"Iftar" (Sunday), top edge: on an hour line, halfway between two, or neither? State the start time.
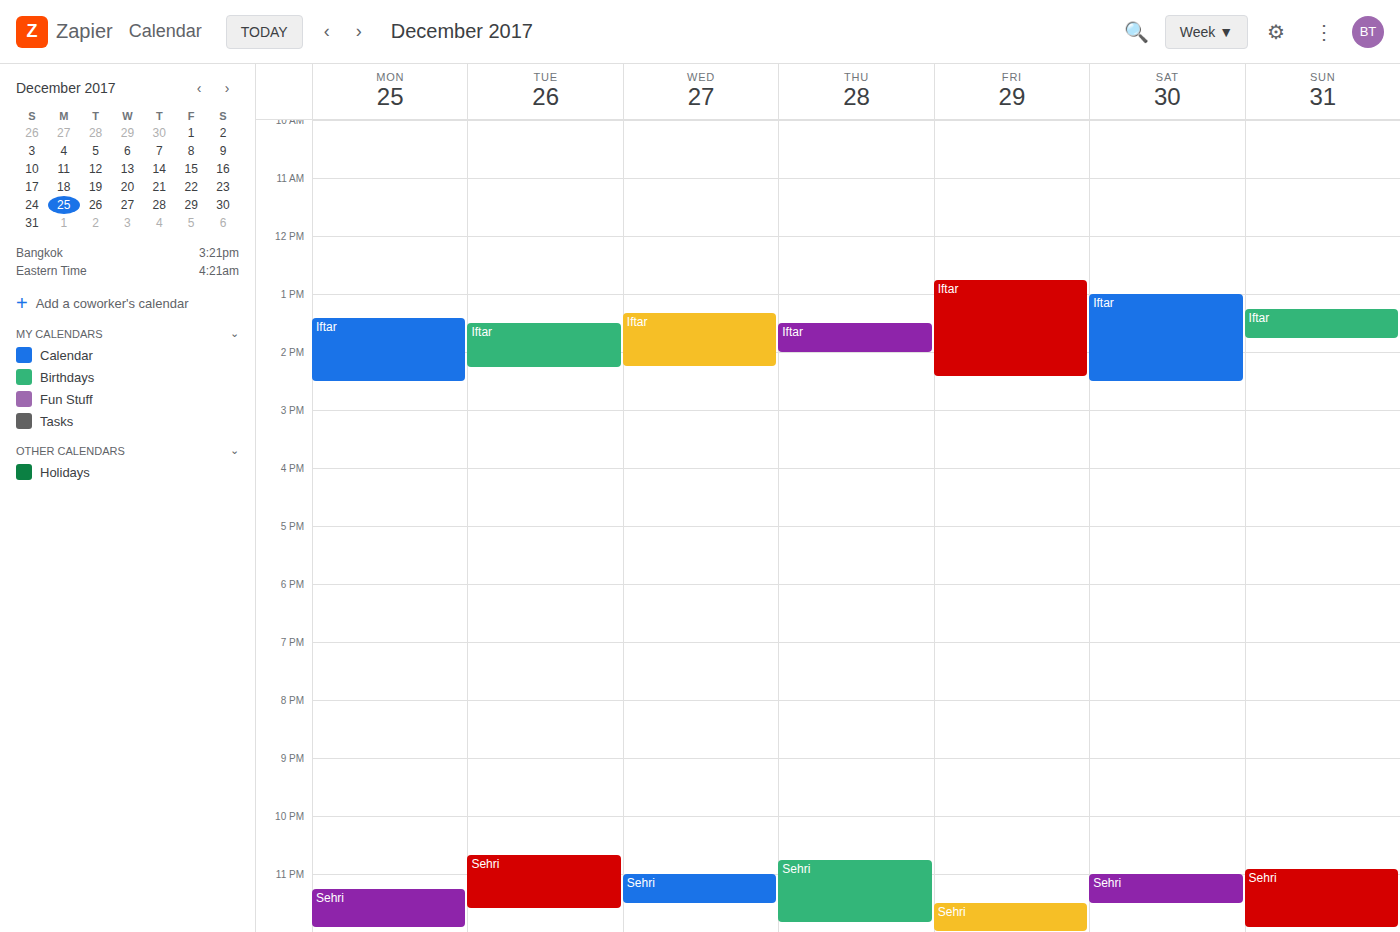
13:15 -- neither: a quarter of the way from the 13:00 line to the 14:00 line.